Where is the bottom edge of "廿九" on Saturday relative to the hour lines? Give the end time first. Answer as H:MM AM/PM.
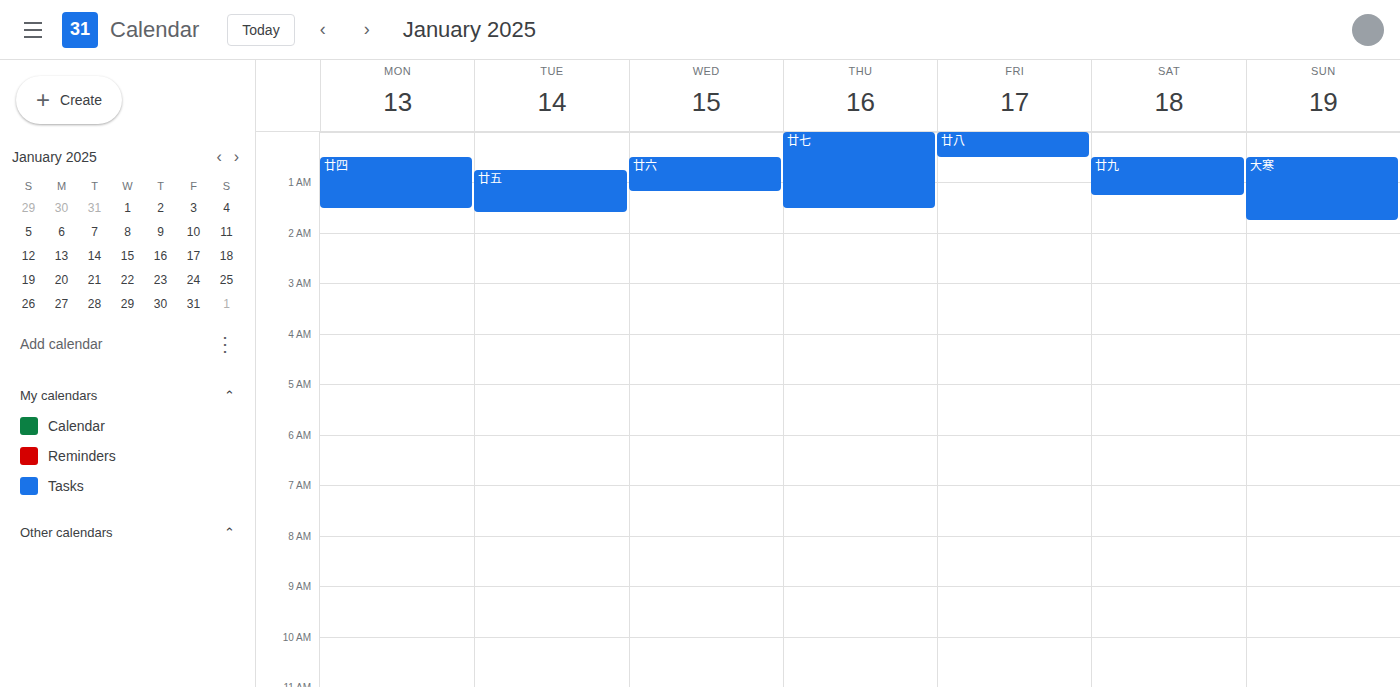
1:15 AM -- neither: a quarter of the way from the 1 AM line to the 2 AM line.